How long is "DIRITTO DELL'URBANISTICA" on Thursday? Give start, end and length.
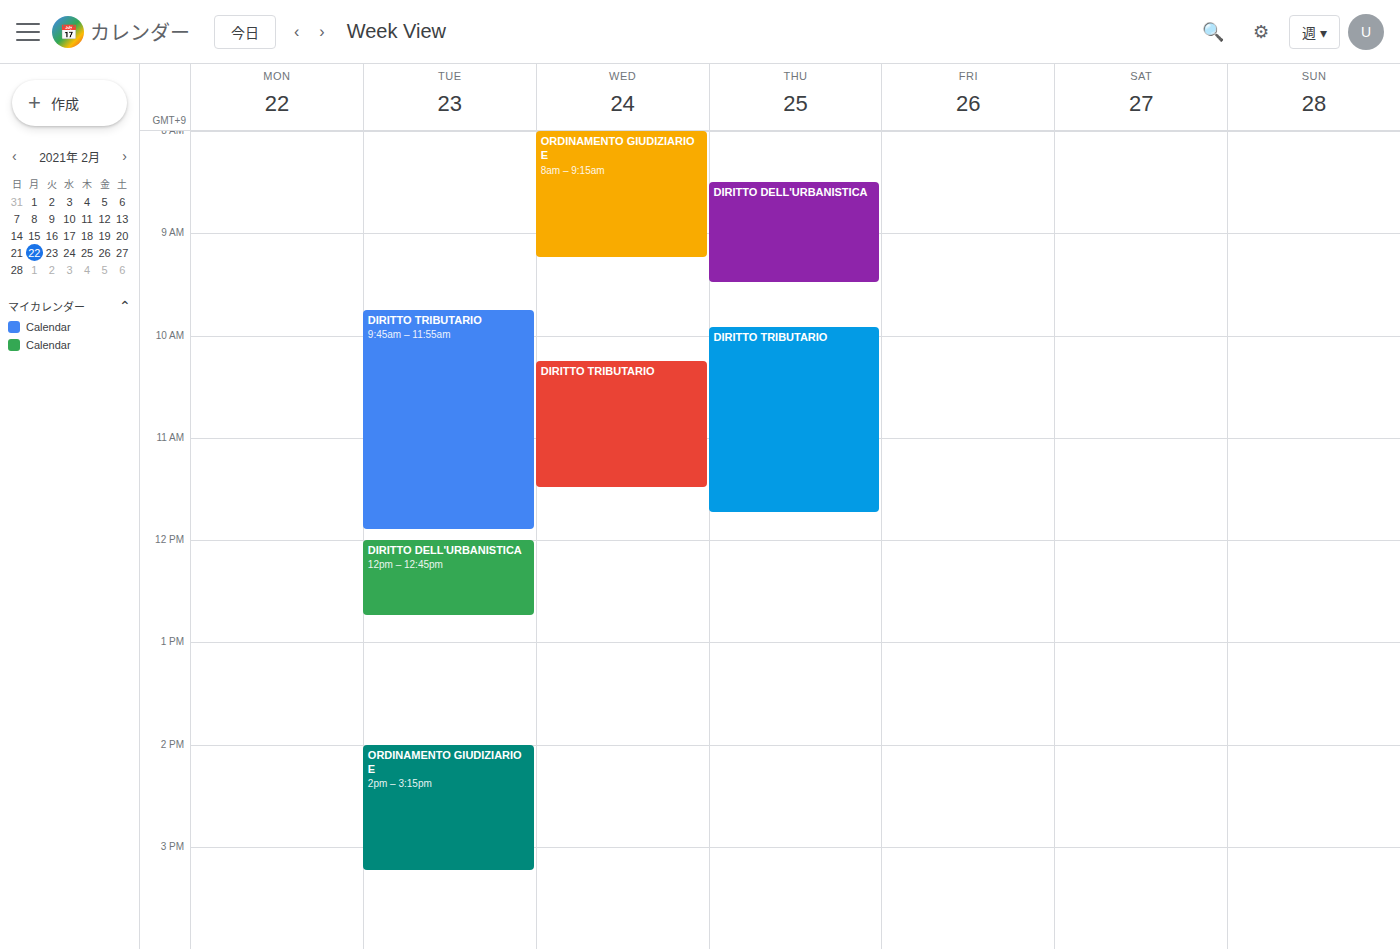
8:30 AM to 9:30 AM, 1 hour